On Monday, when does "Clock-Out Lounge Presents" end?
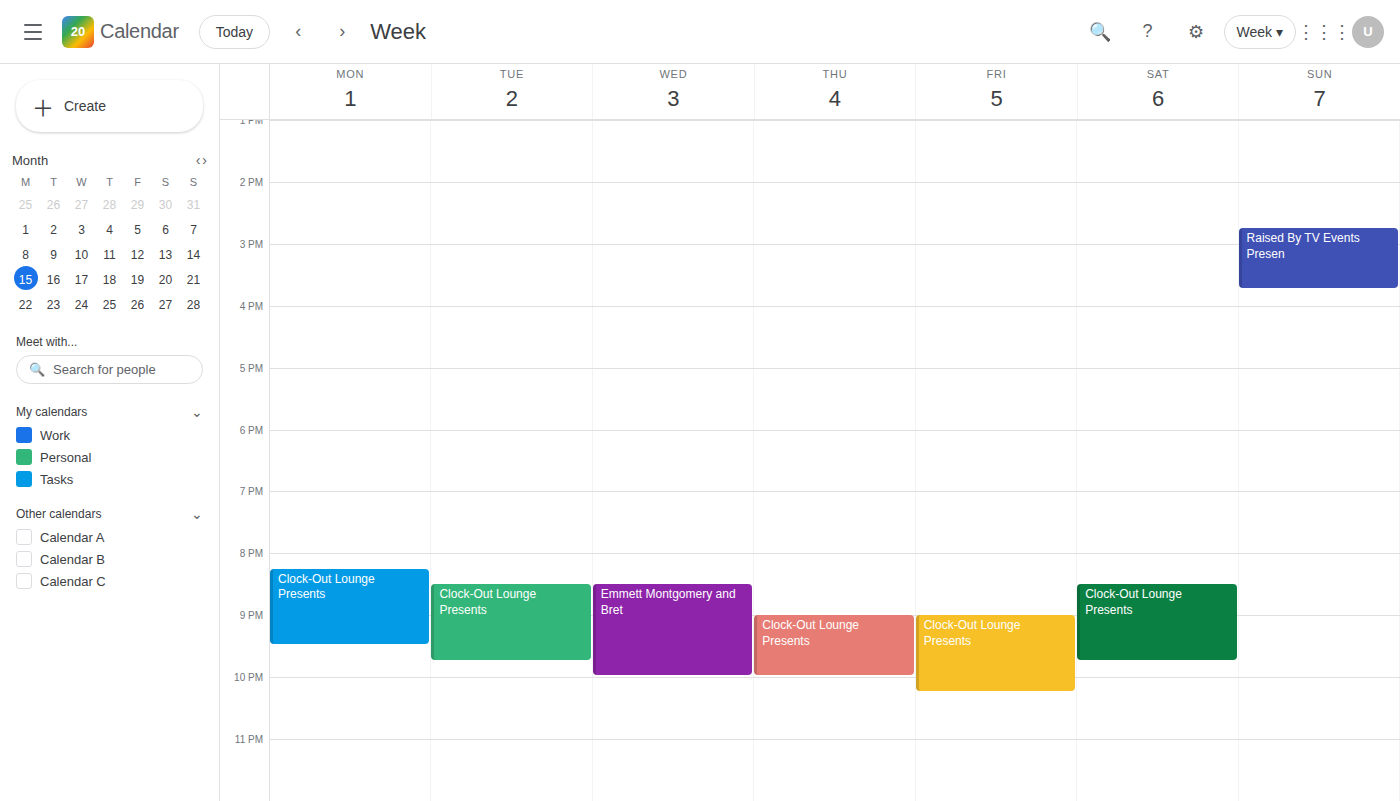
9:30 PM